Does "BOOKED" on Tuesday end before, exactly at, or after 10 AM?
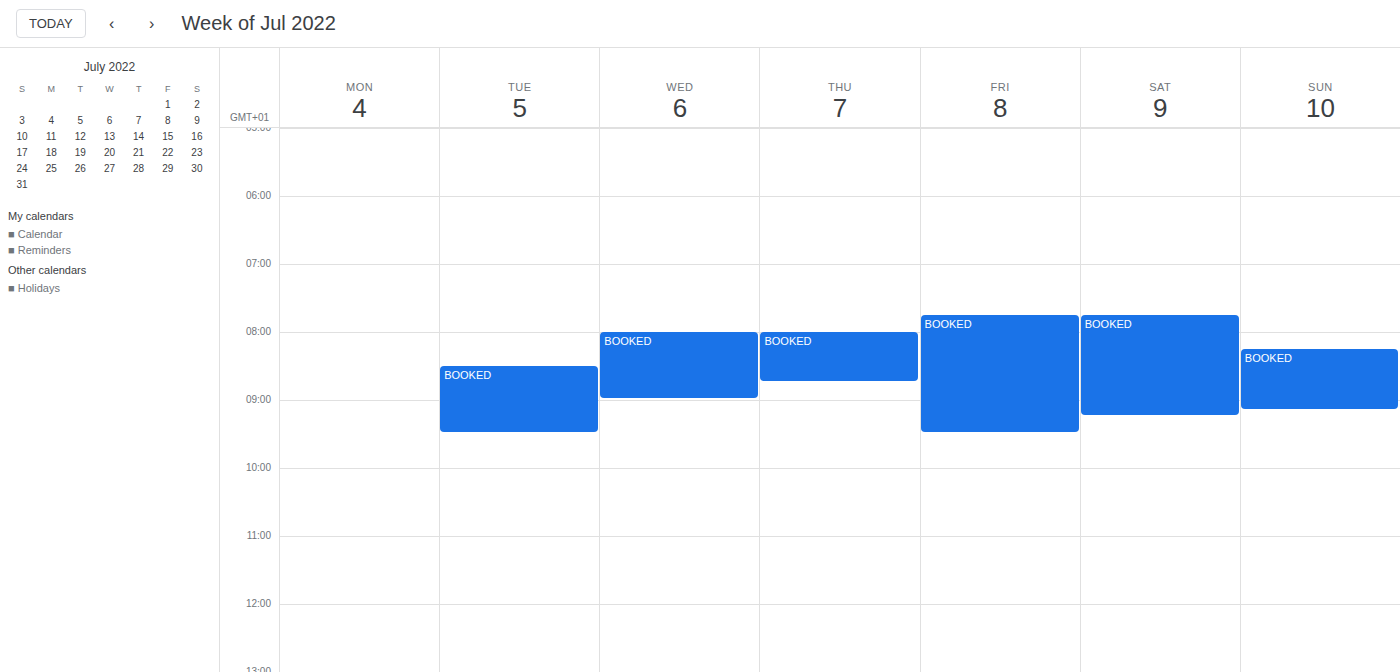
9:30 AM -- before 10 AM, 30 minutes above the 10 AM line.